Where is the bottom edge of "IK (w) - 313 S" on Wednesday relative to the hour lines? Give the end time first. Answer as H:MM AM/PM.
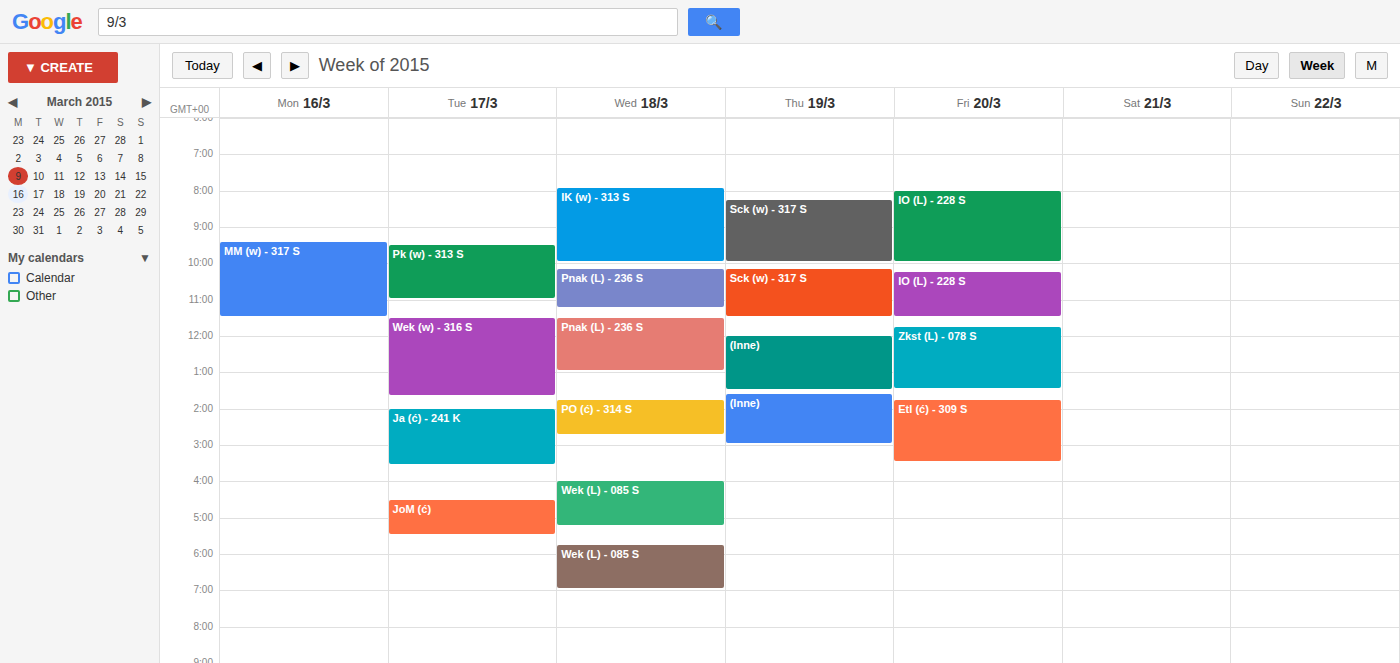
10:00 AM -- exactly on the 10 AM line.